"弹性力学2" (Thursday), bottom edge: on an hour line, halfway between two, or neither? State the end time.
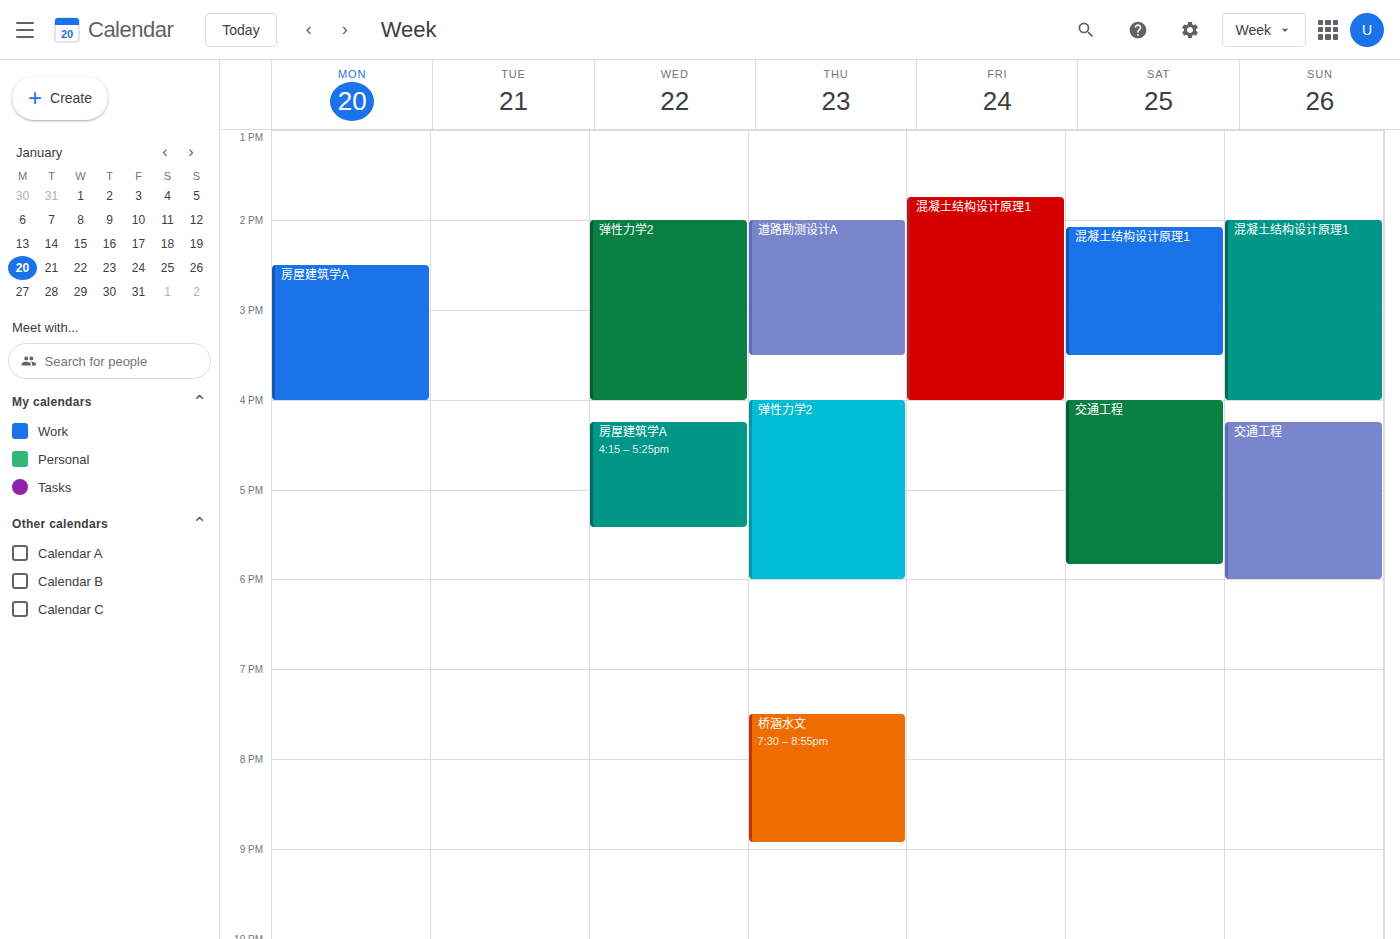
18:00 -- exactly on the 18:00 line.